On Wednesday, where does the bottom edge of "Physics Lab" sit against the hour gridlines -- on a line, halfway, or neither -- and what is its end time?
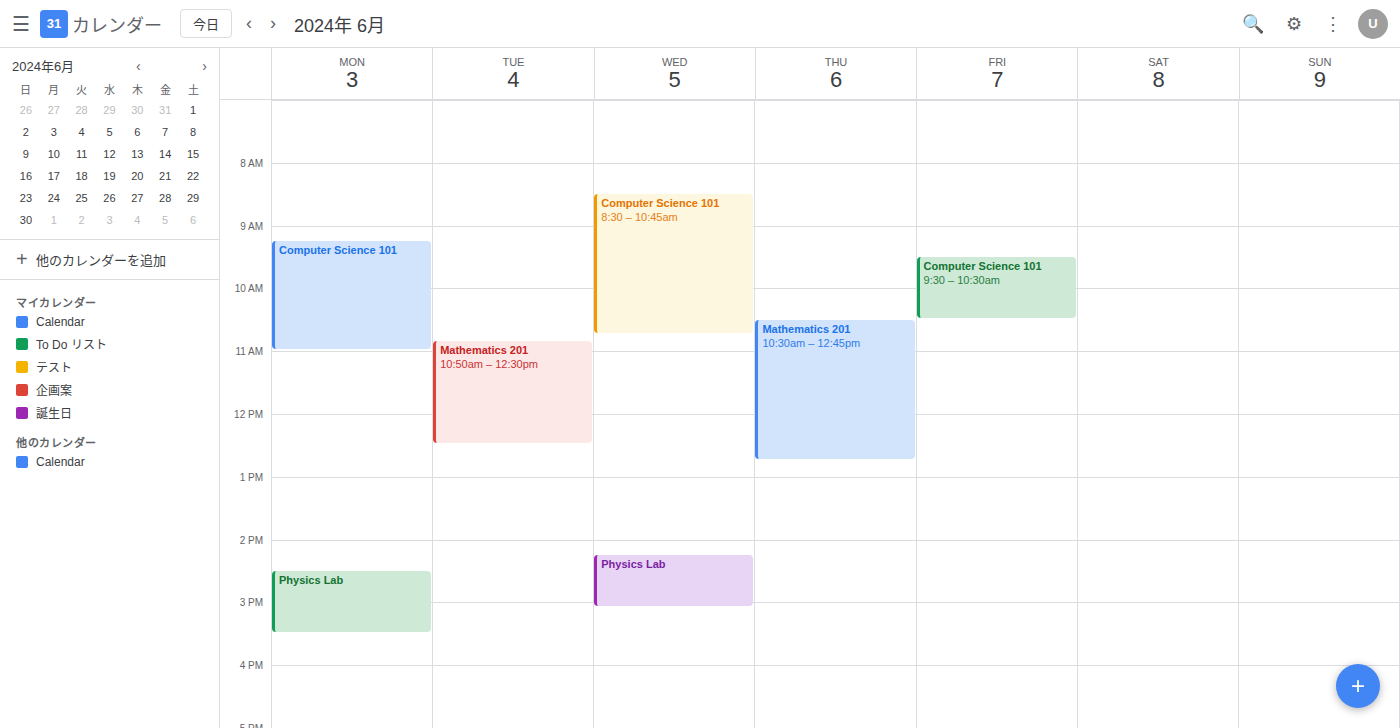
15:05 -- neither: 5 minutes below the 15:00 line and 55 minutes above the 16:00 line.